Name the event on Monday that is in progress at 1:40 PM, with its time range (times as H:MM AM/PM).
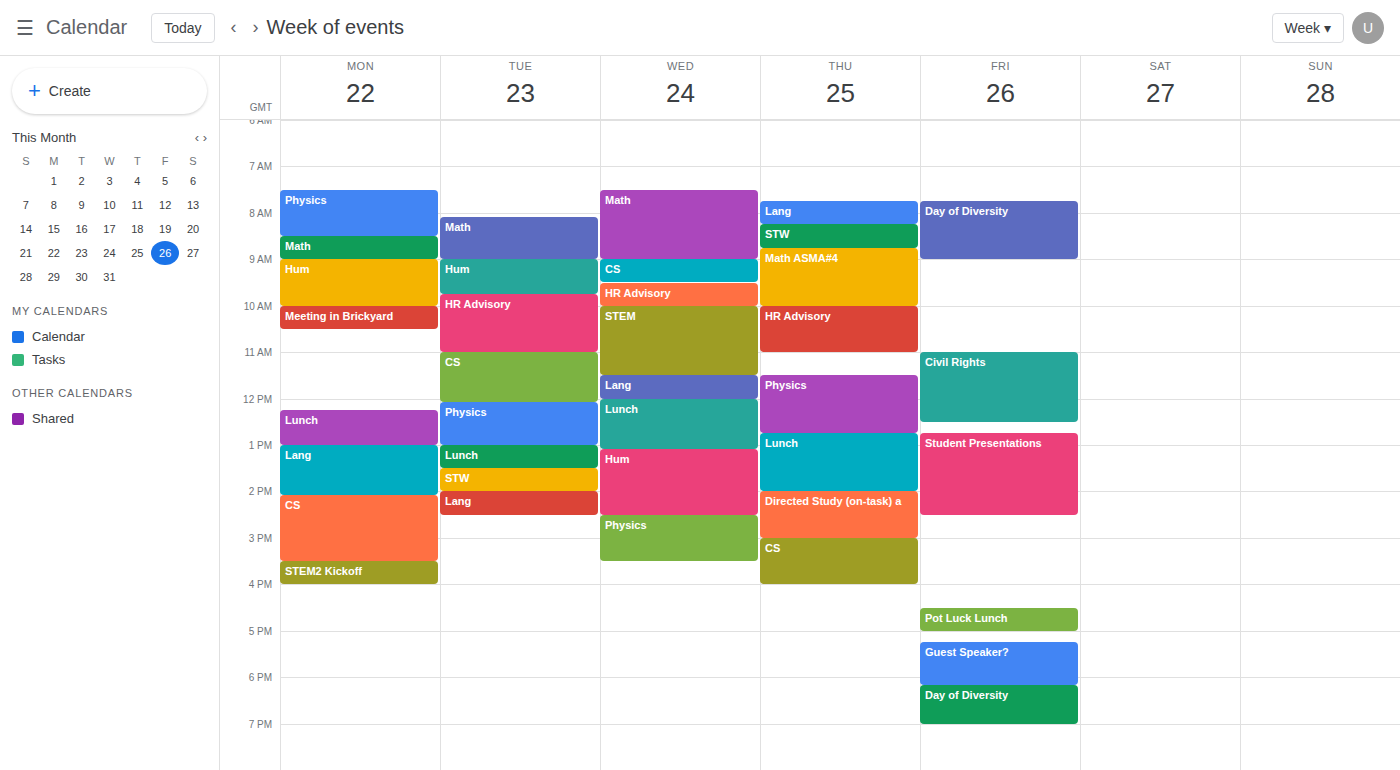
"Lang", 1:00 PM to 2:05 PM